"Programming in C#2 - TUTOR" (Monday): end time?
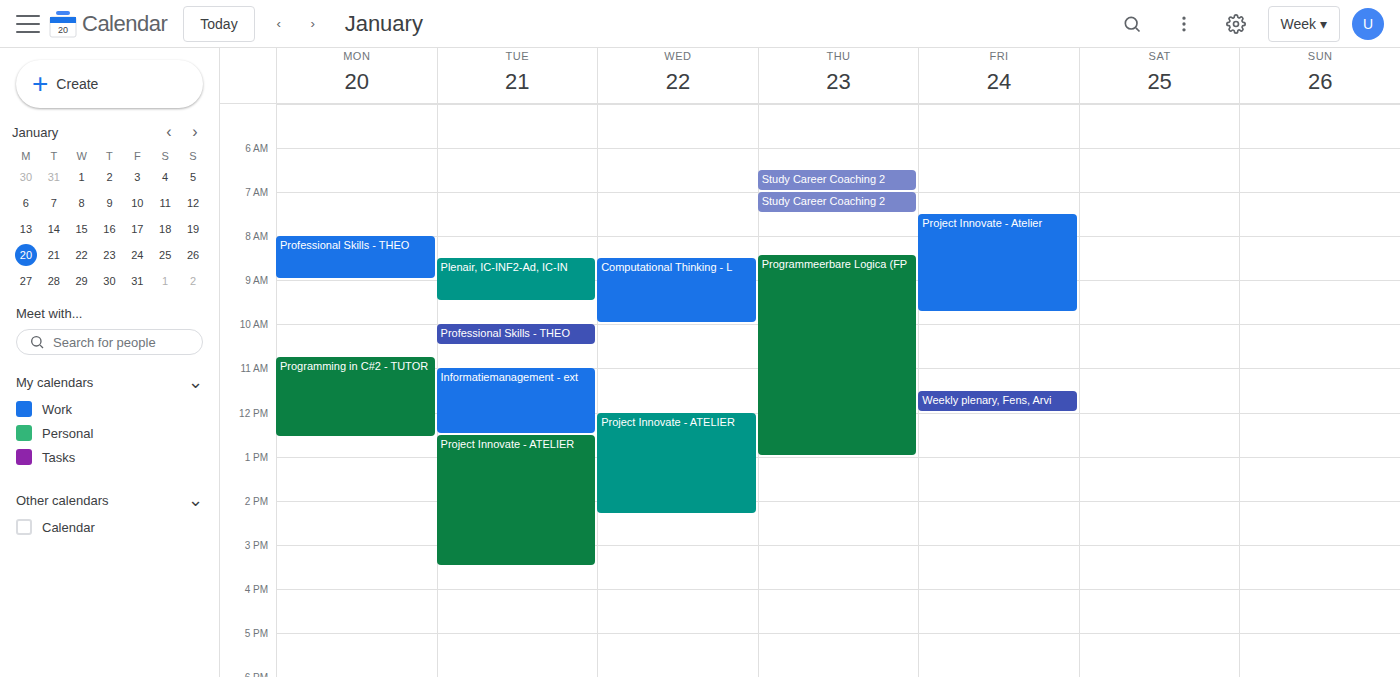
12:35 PM